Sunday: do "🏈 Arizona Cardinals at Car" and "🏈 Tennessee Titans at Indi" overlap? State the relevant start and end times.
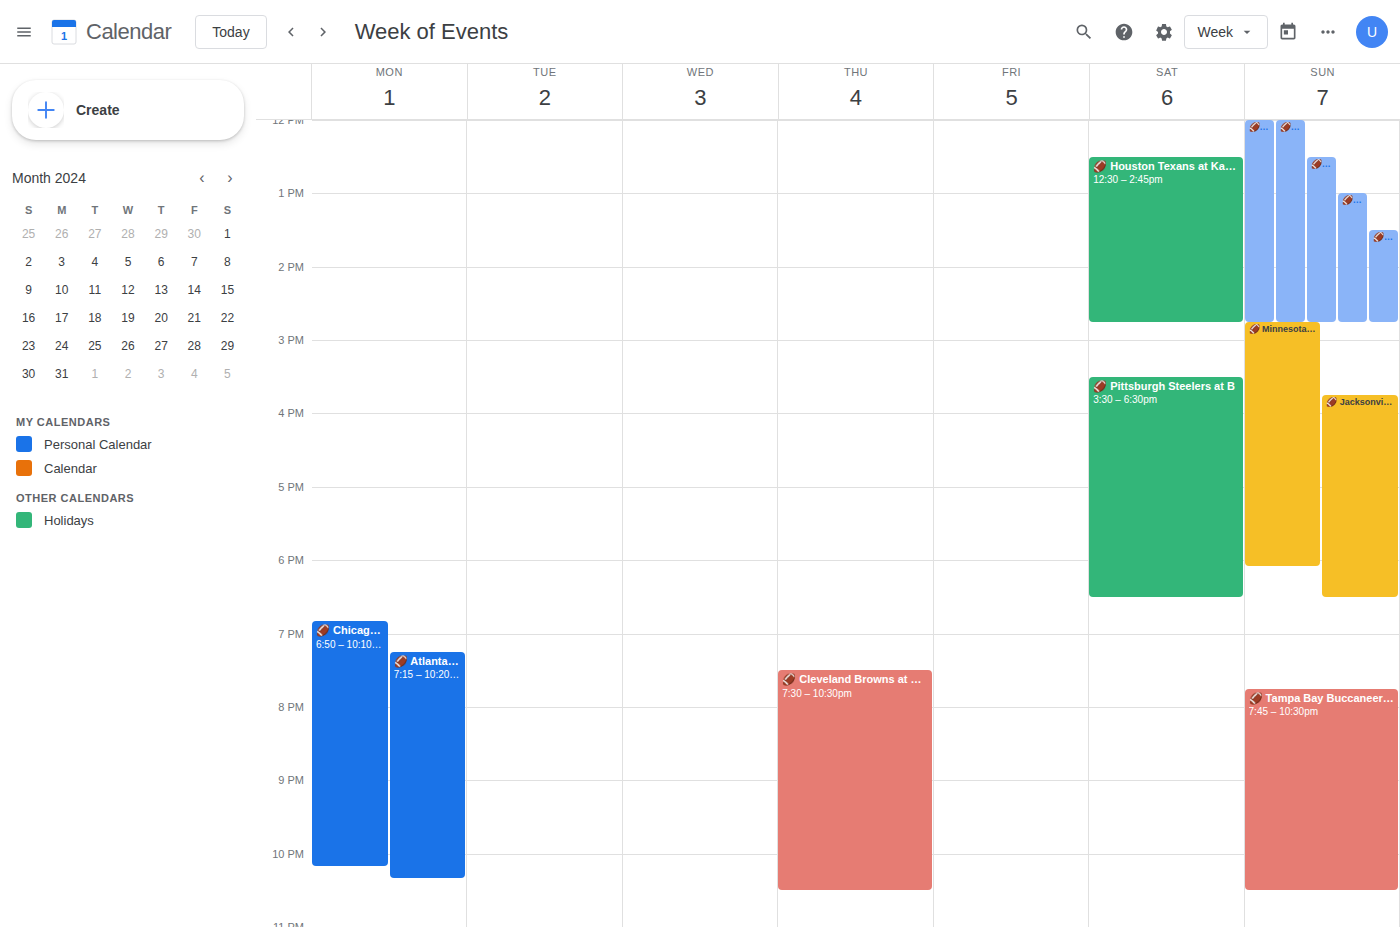
"🏈 Tennessee Titans at Indi" starts at 1:00 PM, before "🏈 Arizona Cardinals at Car" ends at 2:45 PM -- they overlap.